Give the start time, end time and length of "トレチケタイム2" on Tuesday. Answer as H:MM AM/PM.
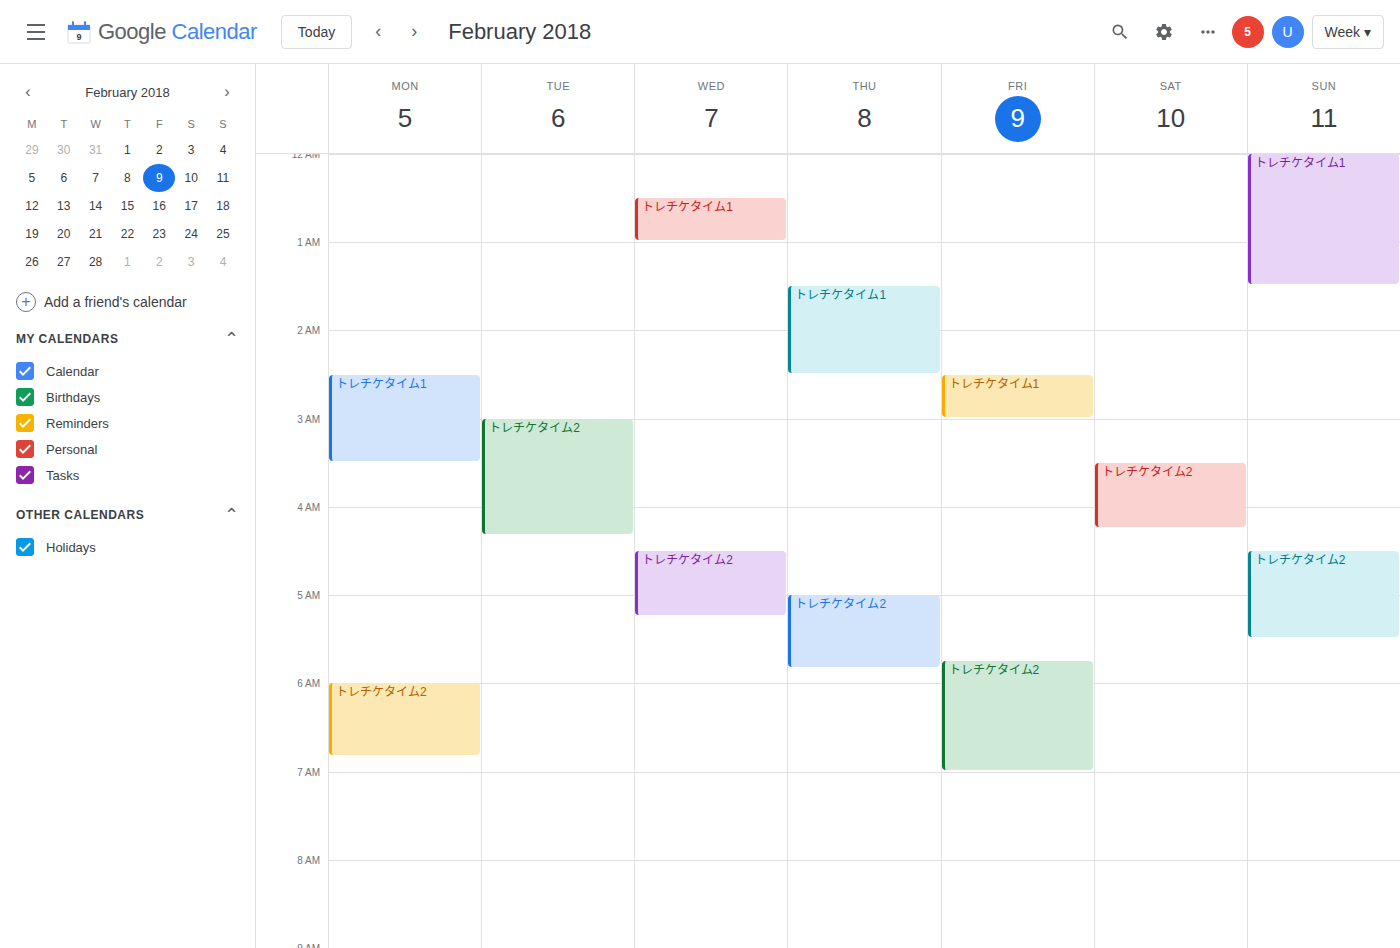
3:00 AM to 4:20 AM, 1 hour 20 minutes